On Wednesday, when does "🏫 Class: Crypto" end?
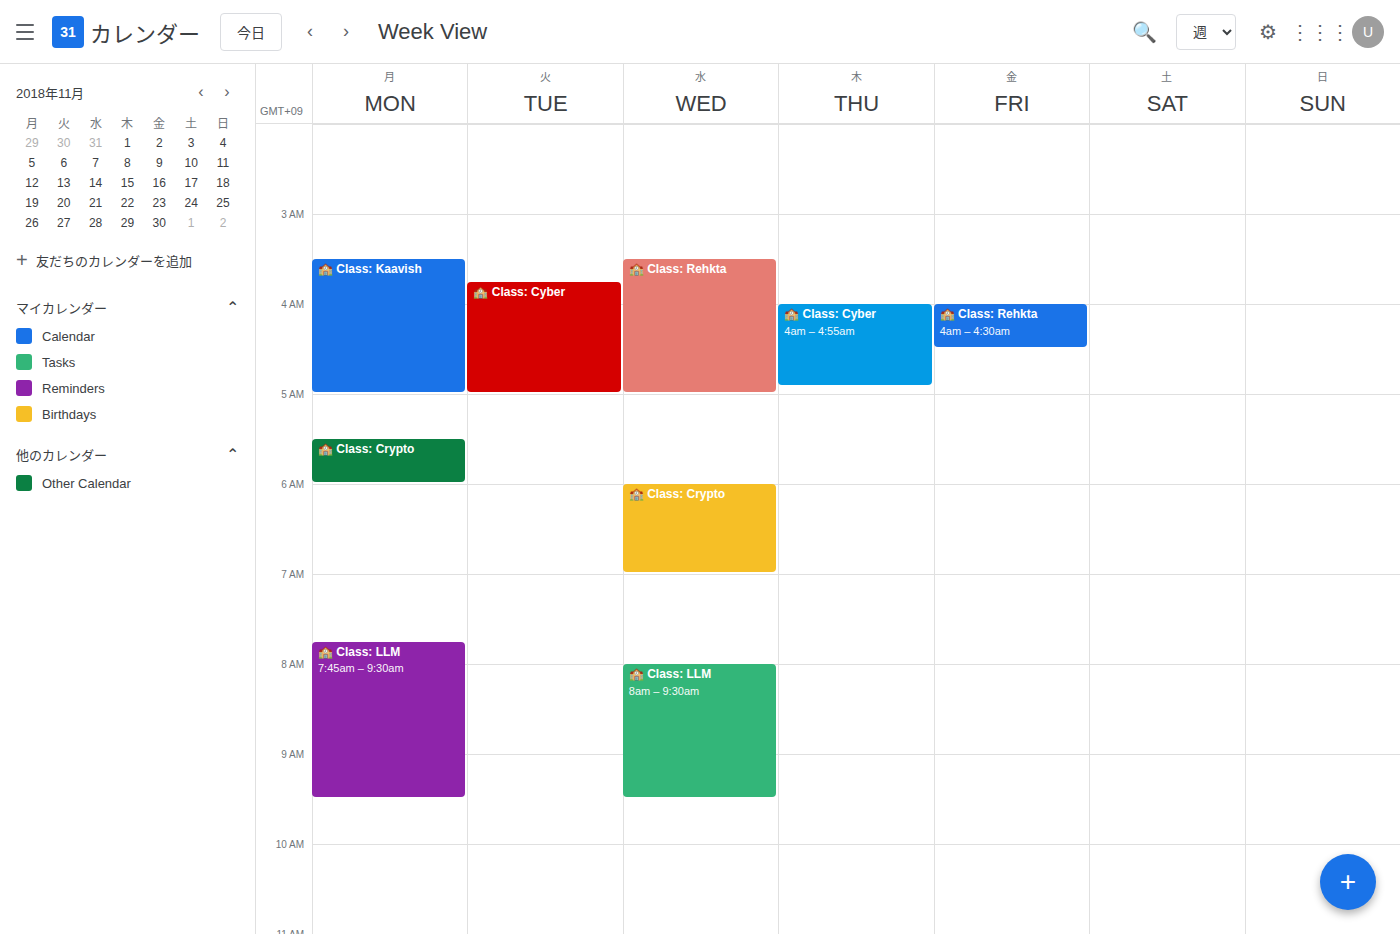
7:00 AM